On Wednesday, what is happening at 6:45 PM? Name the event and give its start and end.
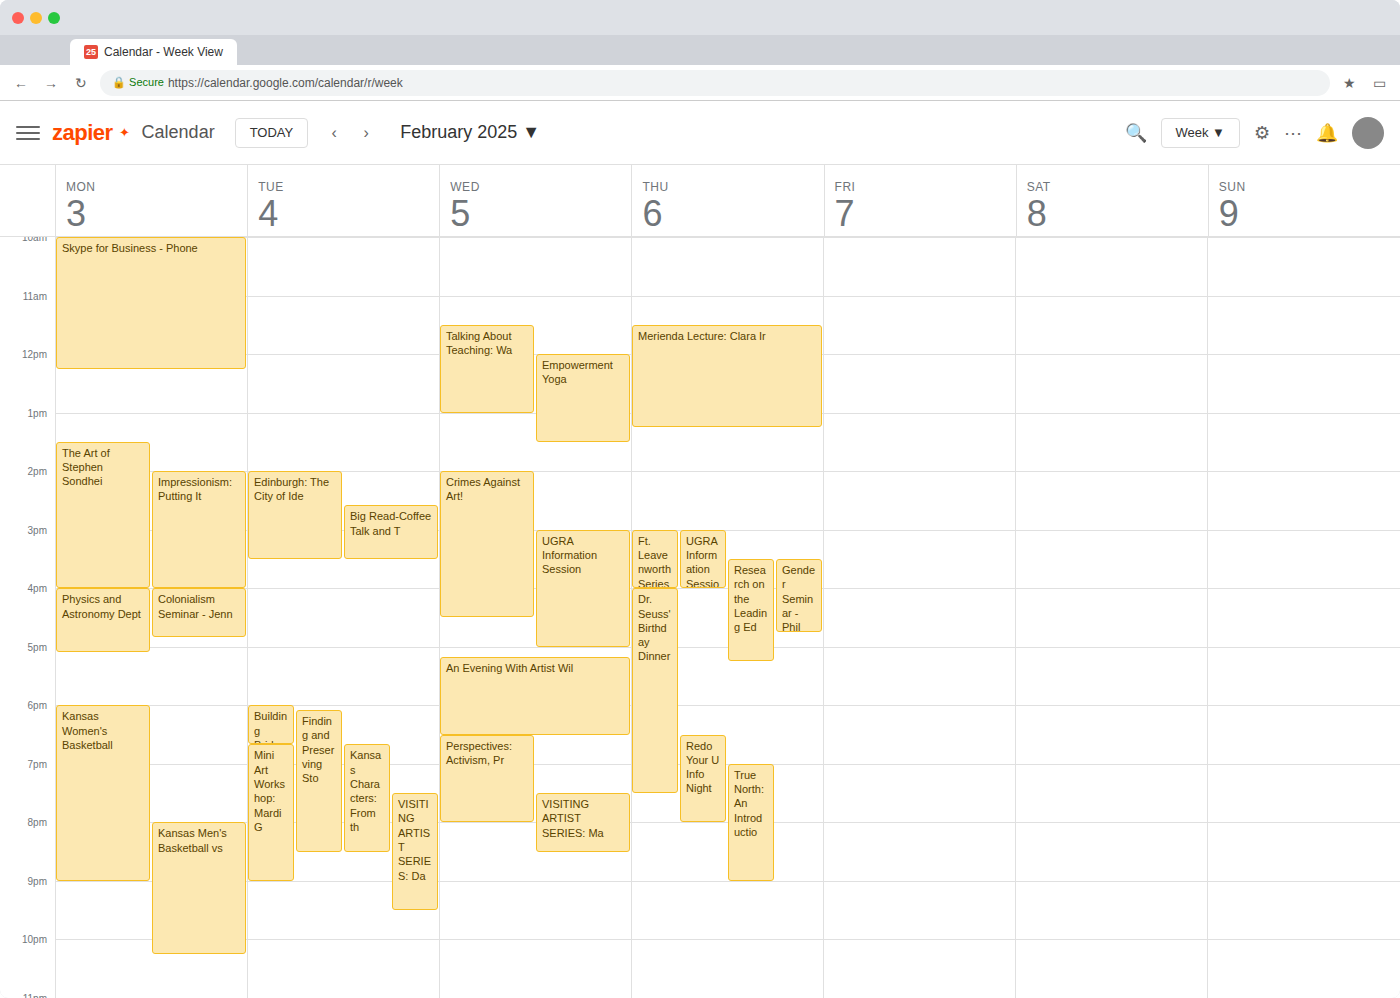
"Perspectives: Activism, Pr", 6:30 PM to 8:00 PM